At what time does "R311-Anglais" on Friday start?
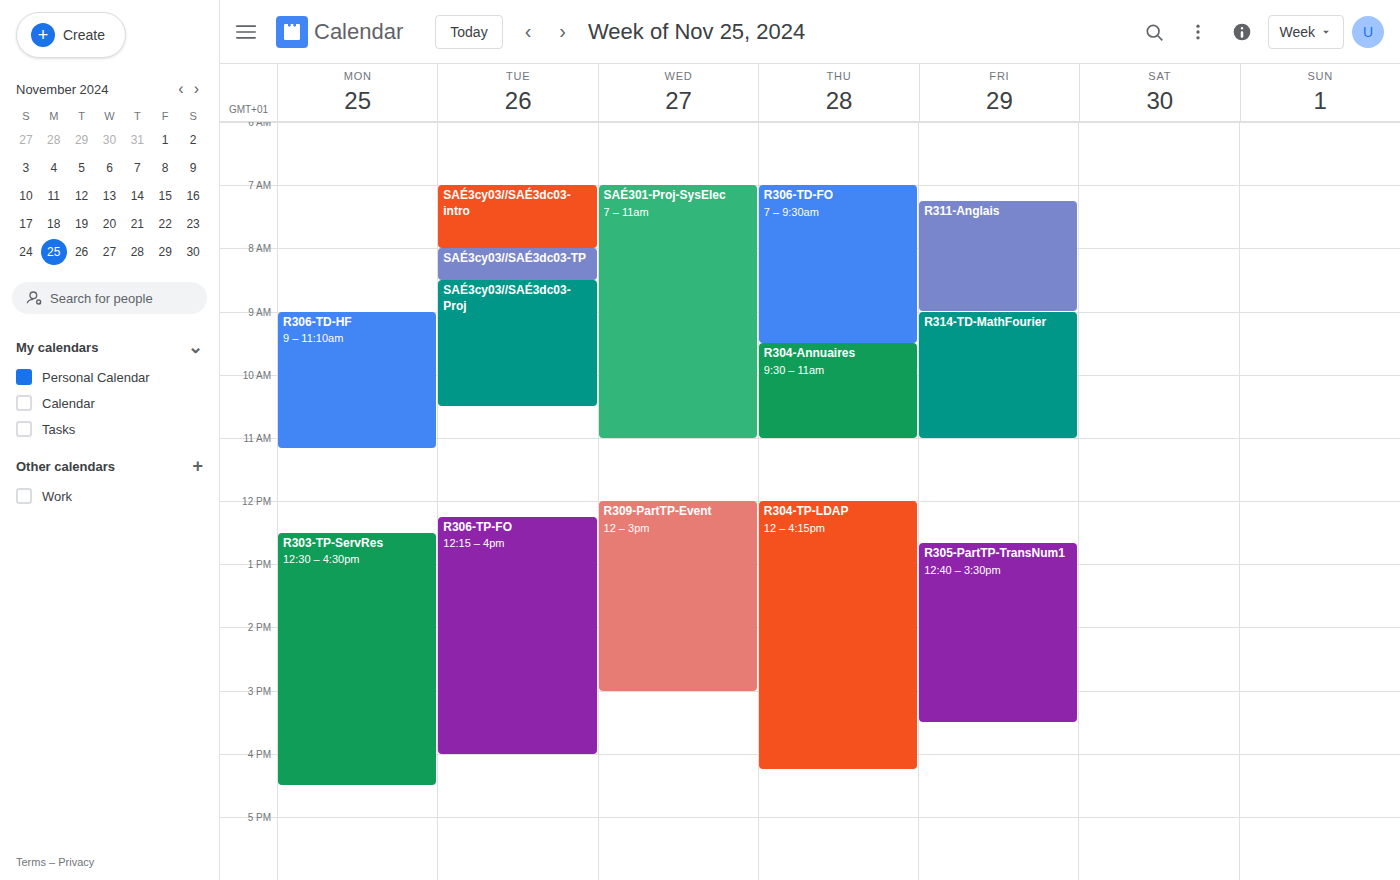
7:15 AM